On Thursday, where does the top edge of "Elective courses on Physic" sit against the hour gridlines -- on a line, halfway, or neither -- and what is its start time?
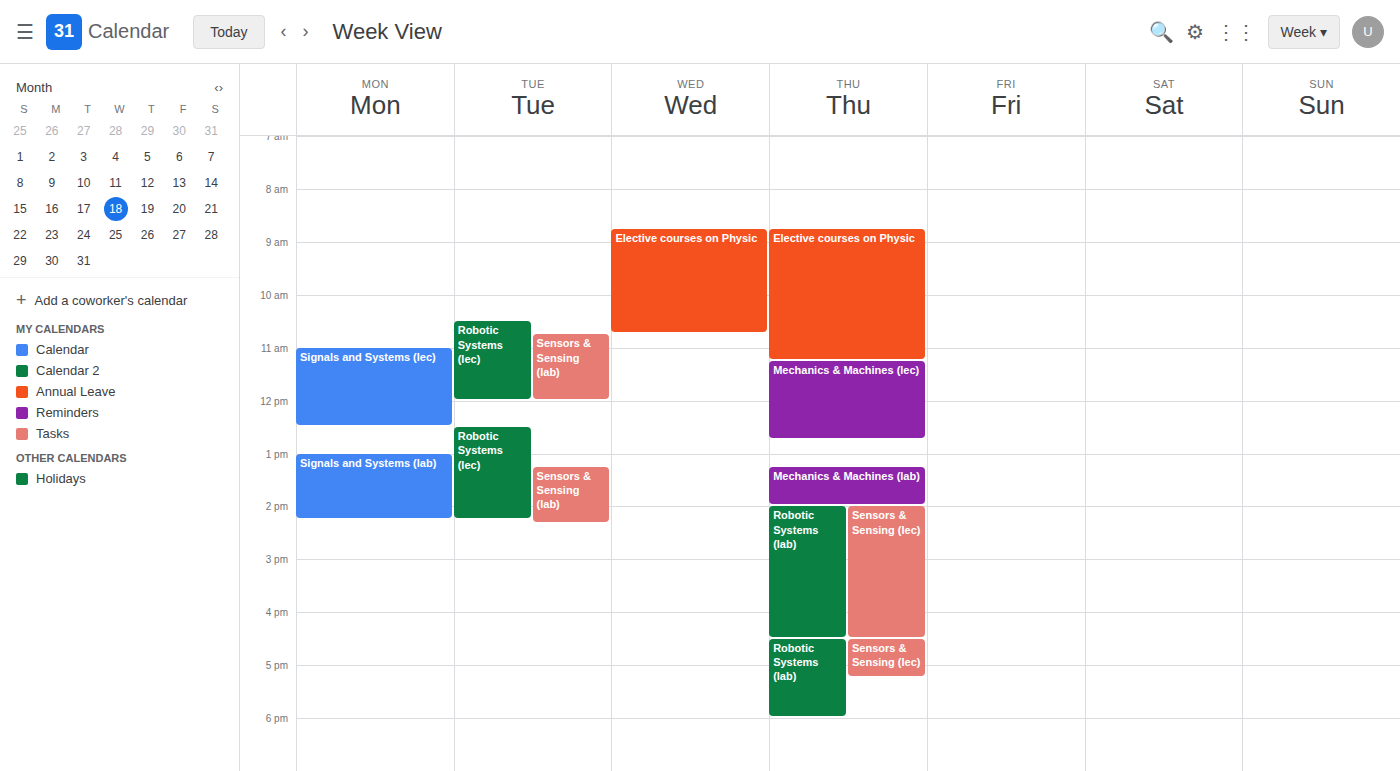
8:45 AM -- neither: three quarters of the way from the 8 AM line to the 9 AM line.